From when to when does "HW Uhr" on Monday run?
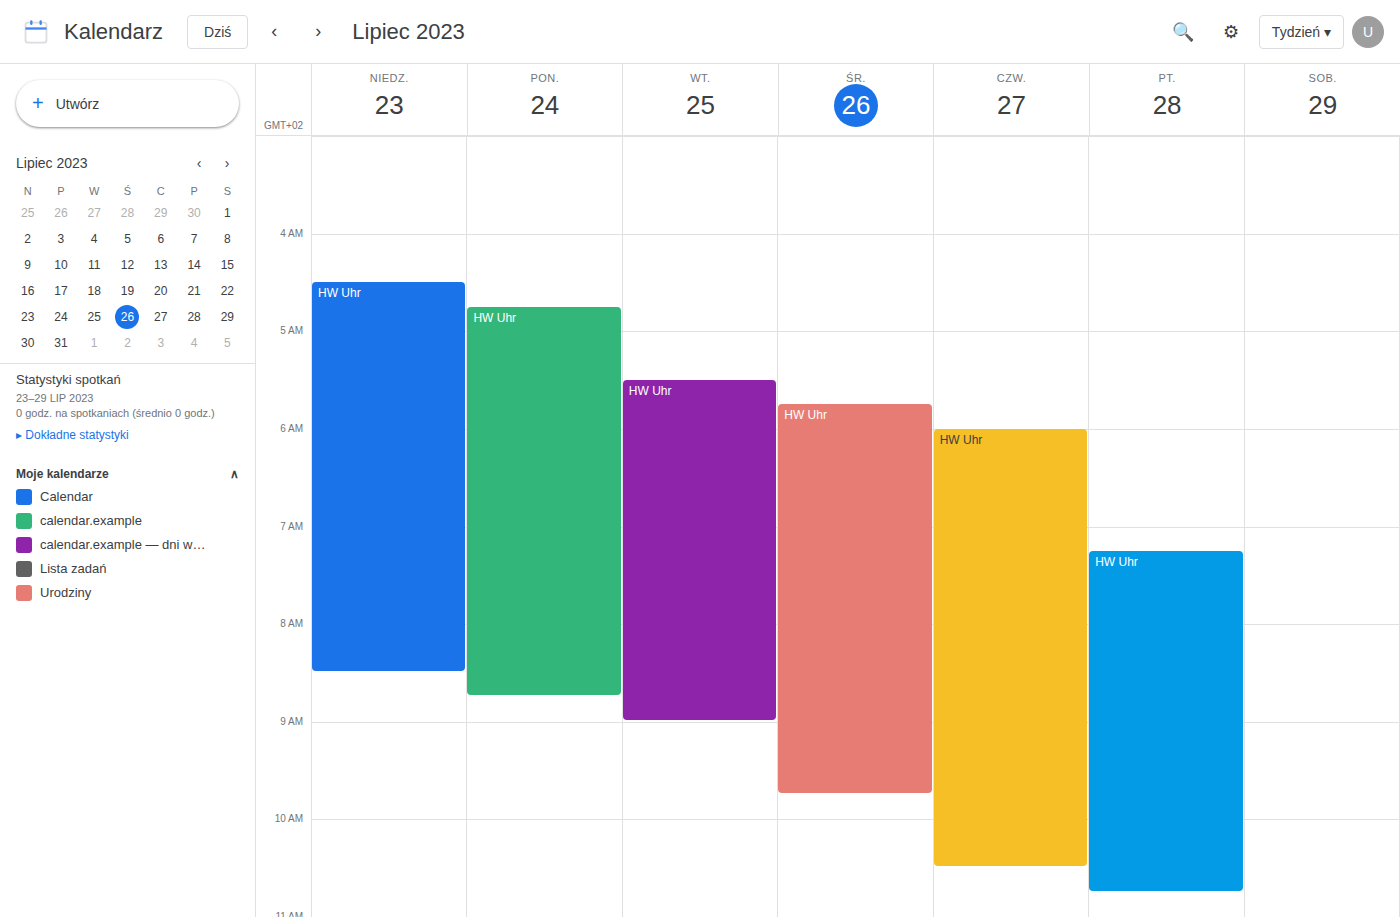
4:45 AM to 8:45 AM